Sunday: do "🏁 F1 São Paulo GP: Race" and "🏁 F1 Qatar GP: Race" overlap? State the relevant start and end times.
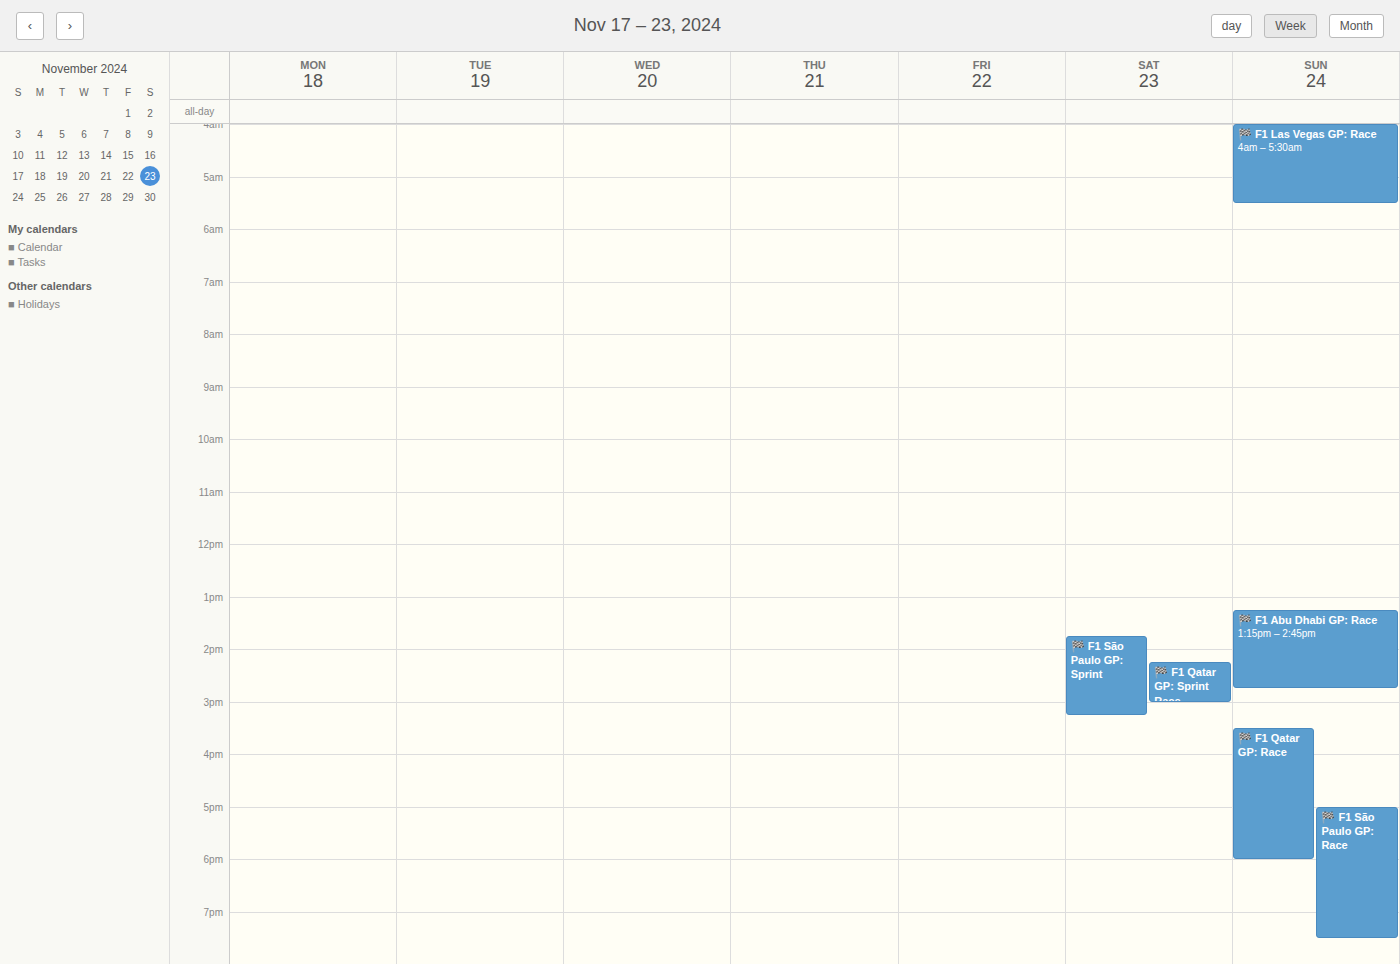
"🏁 F1 São Paulo GP: Race" starts at 5:00 PM, before "🏁 F1 Qatar GP: Race" ends at 6:00 PM -- they overlap.